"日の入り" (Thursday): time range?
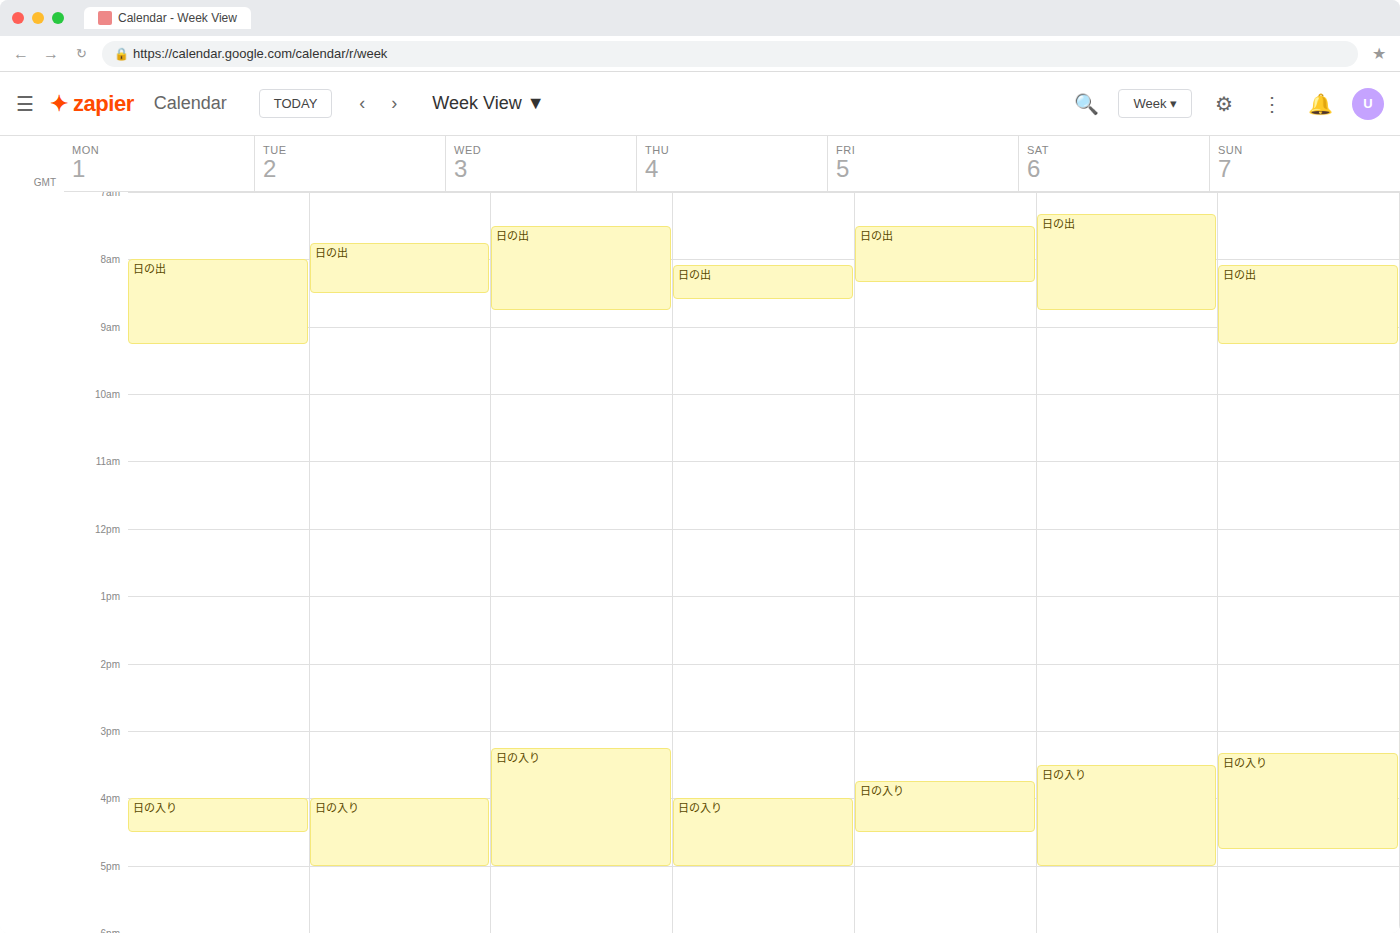
4:00 PM to 5:00 PM